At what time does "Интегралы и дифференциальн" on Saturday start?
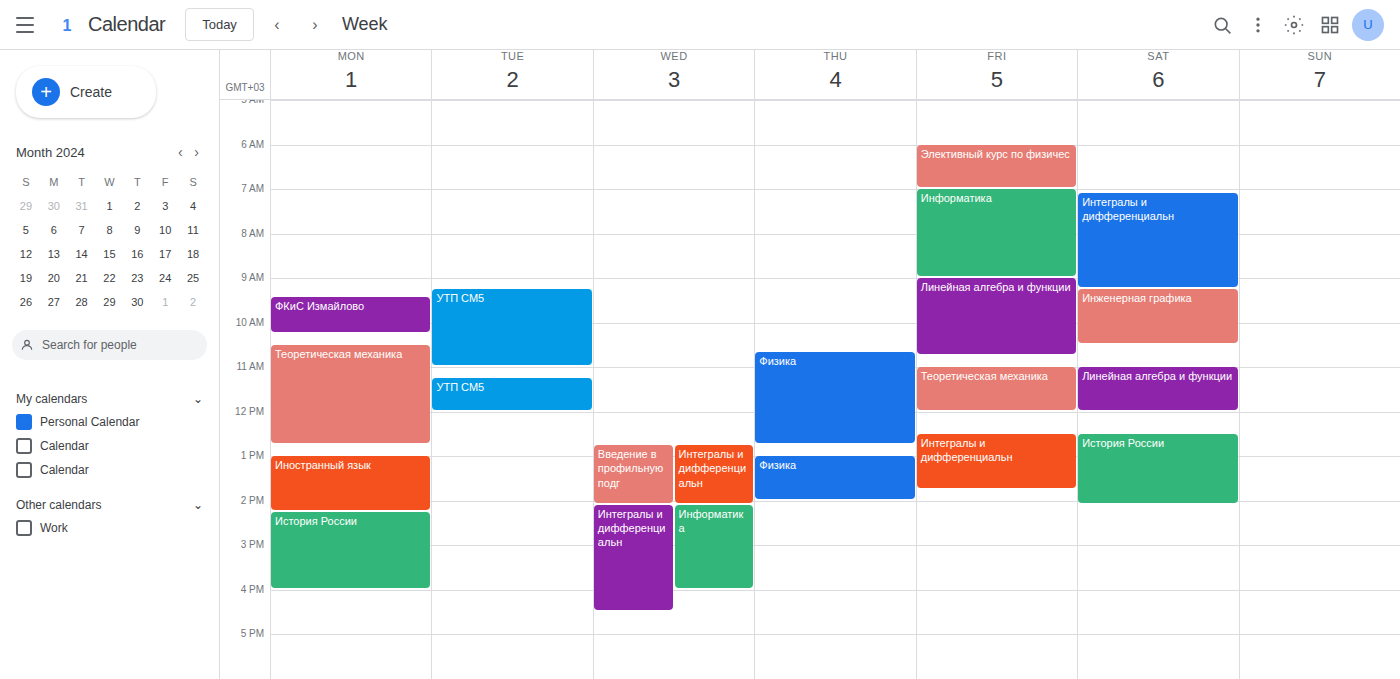
7:05 AM